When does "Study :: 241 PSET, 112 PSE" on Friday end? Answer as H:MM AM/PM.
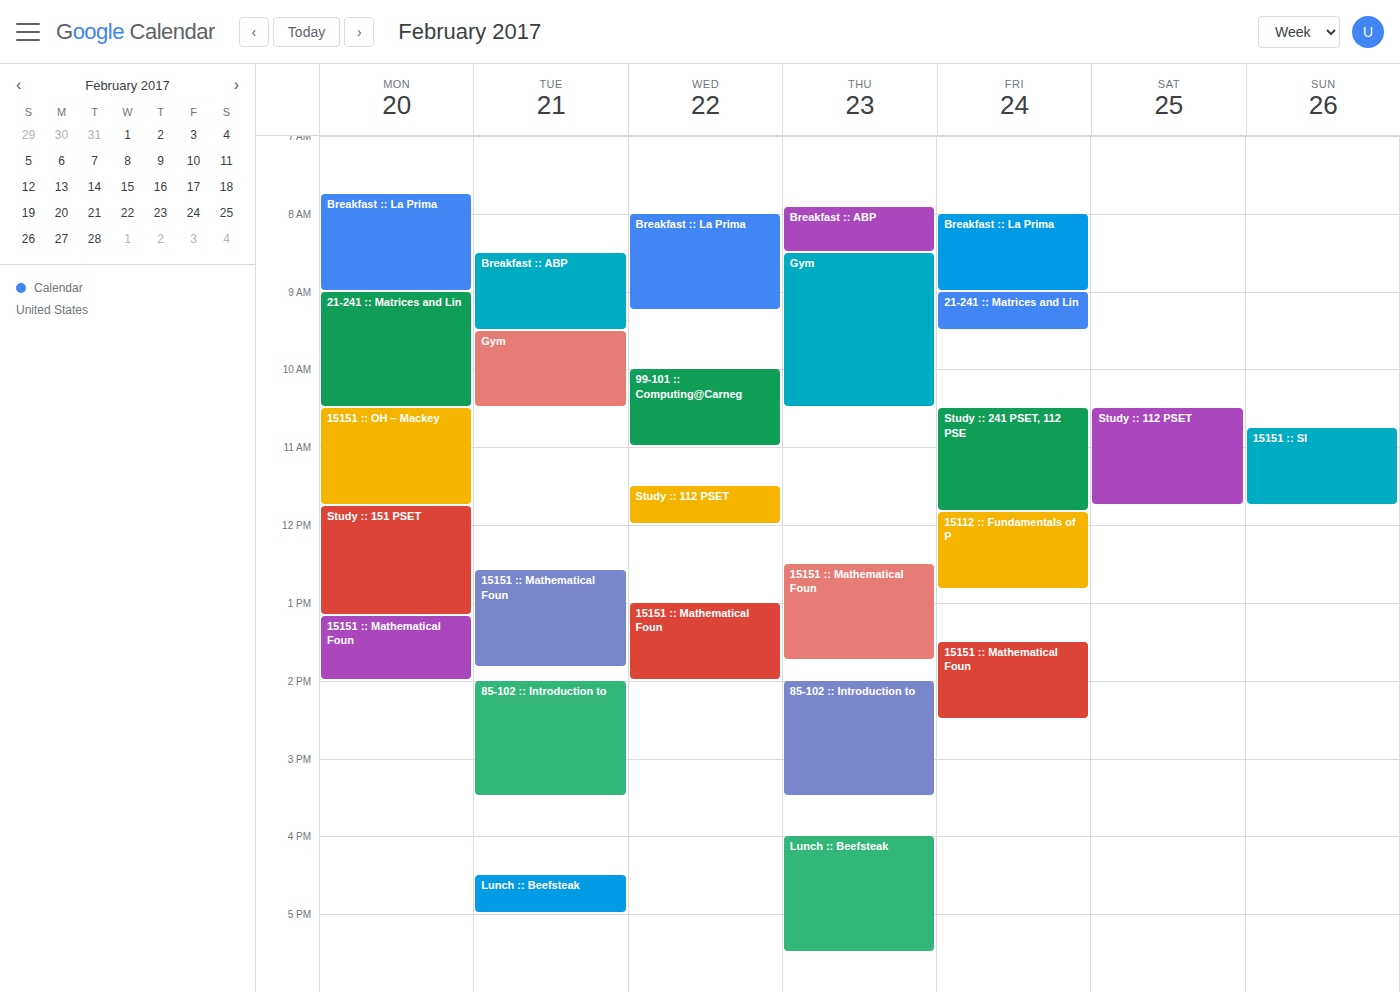
11:50 AM